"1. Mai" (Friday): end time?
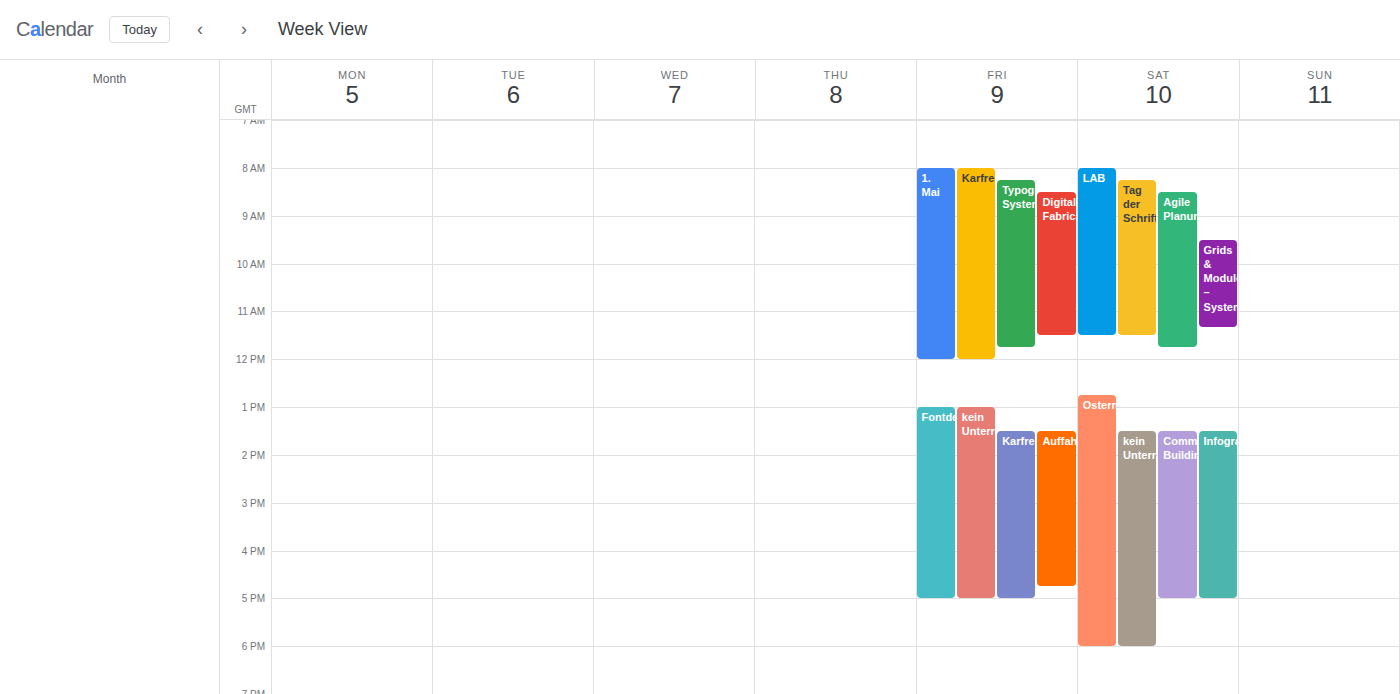
12:00